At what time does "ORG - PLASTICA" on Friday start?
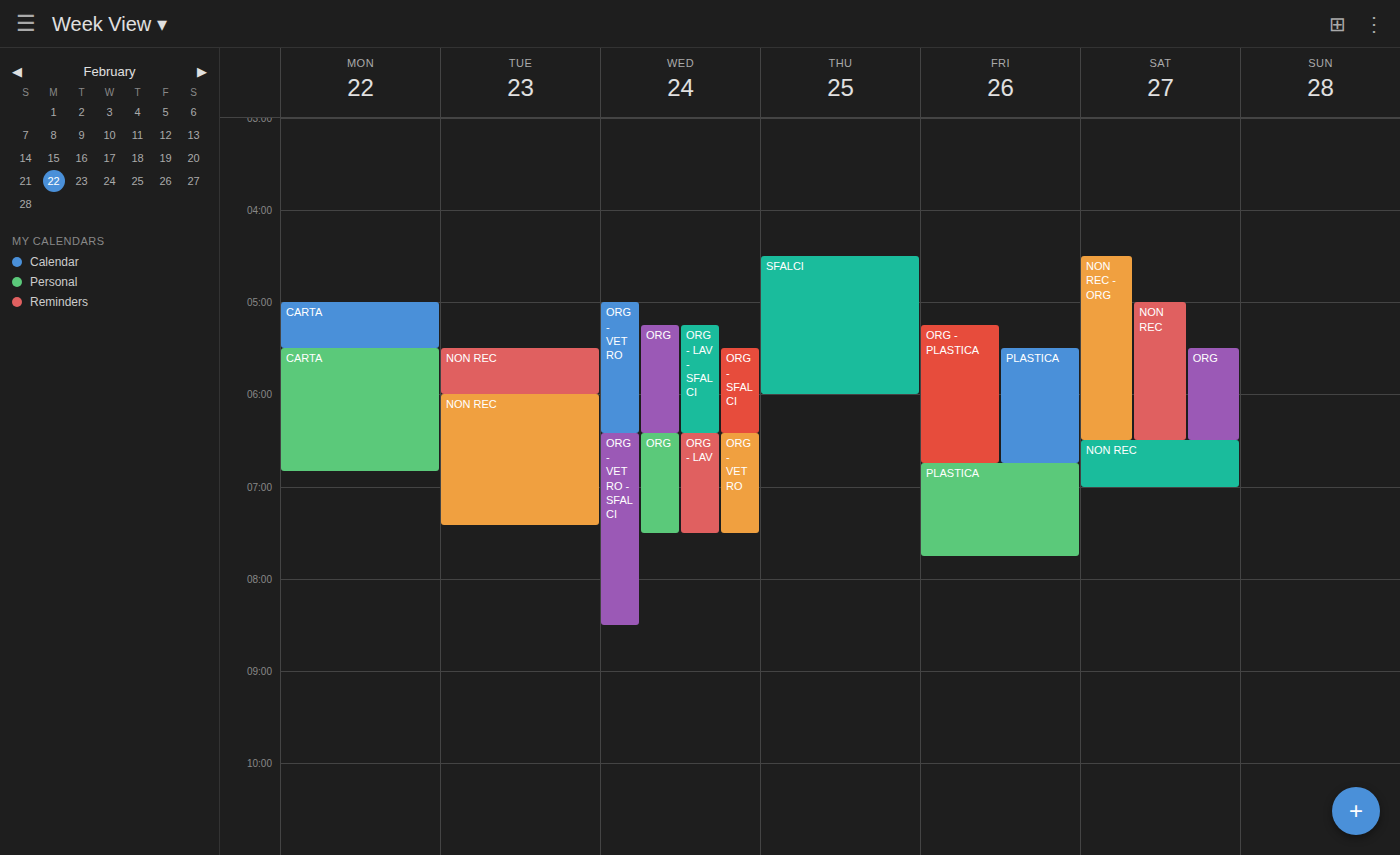
5:15 AM